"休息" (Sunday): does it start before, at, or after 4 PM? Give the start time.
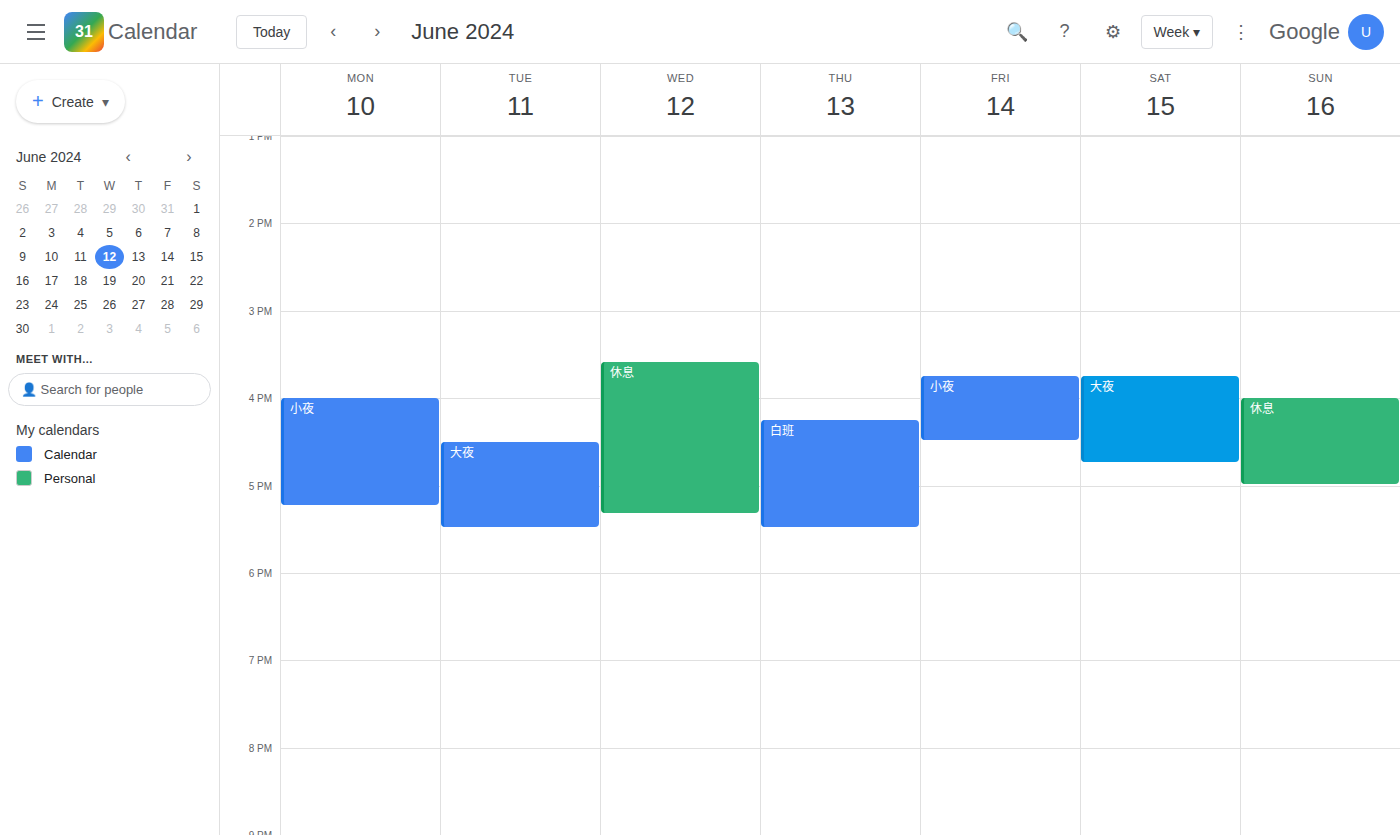
4:00 PM -- exactly at 4 PM, on the 4 PM line.